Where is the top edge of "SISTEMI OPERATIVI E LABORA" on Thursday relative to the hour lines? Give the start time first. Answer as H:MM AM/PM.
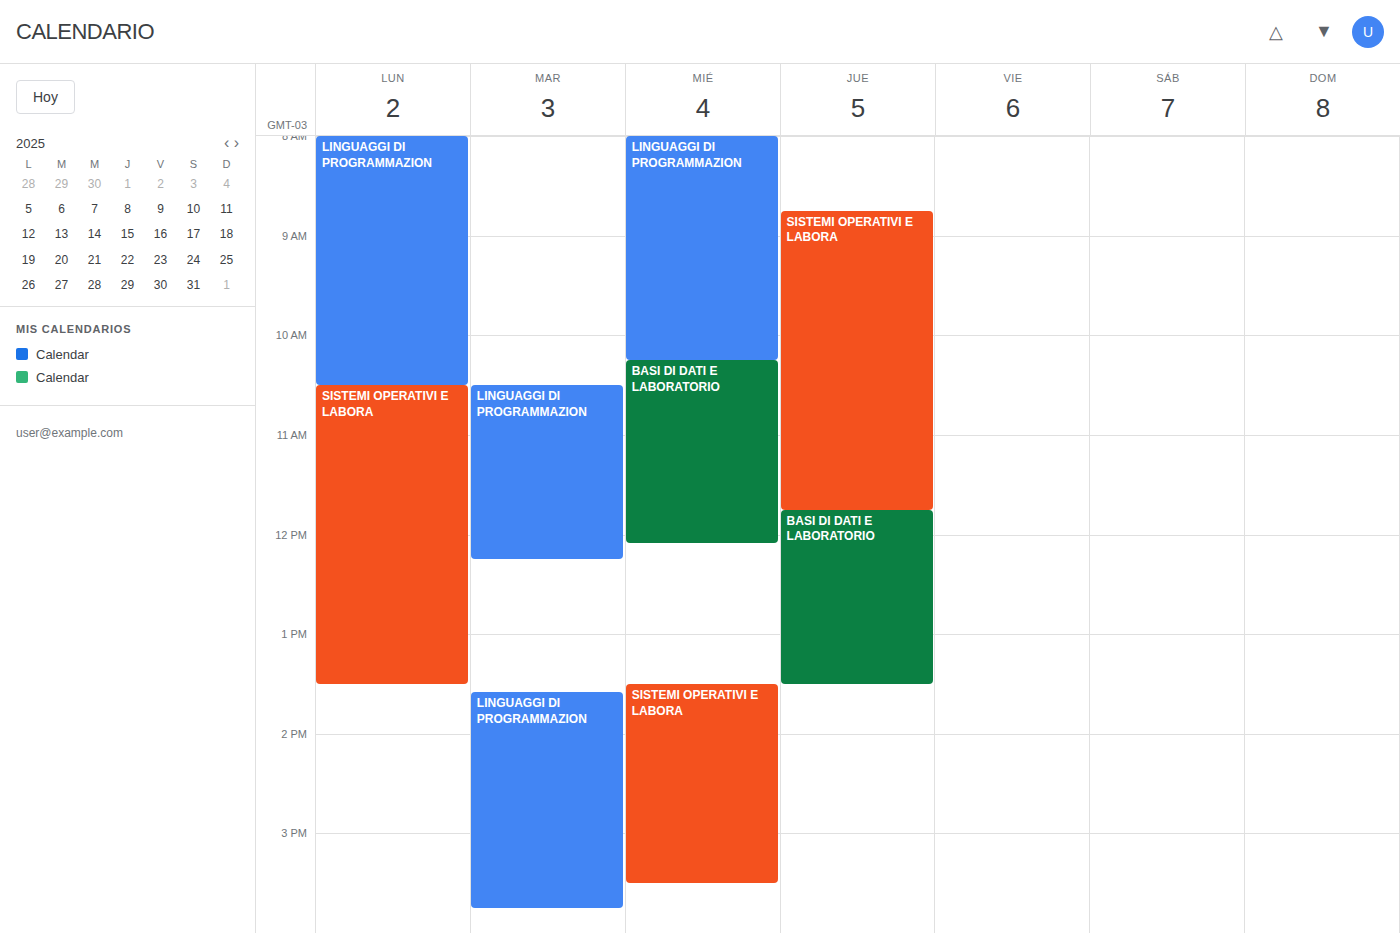
8:45 AM -- neither: three quarters of the way from the 8 AM line to the 9 AM line.